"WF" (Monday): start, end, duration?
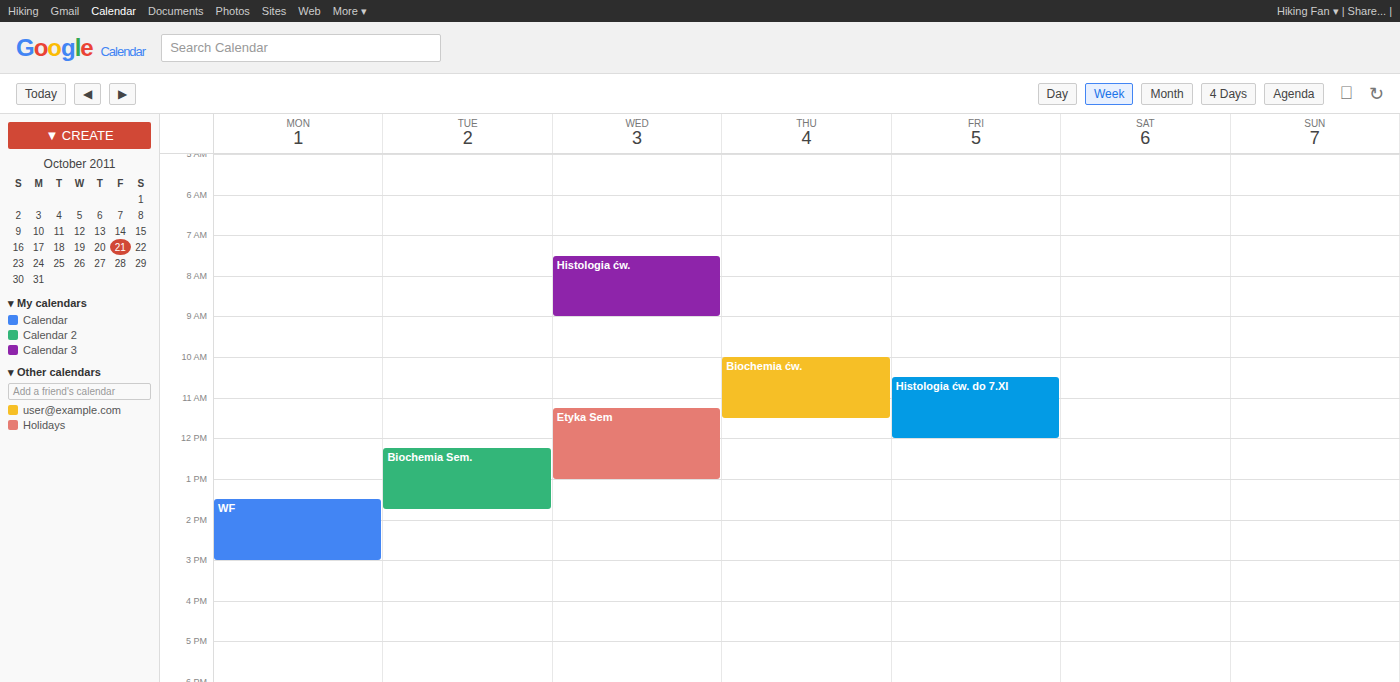
1:30 PM to 3:00 PM, 1 hour 30 minutes